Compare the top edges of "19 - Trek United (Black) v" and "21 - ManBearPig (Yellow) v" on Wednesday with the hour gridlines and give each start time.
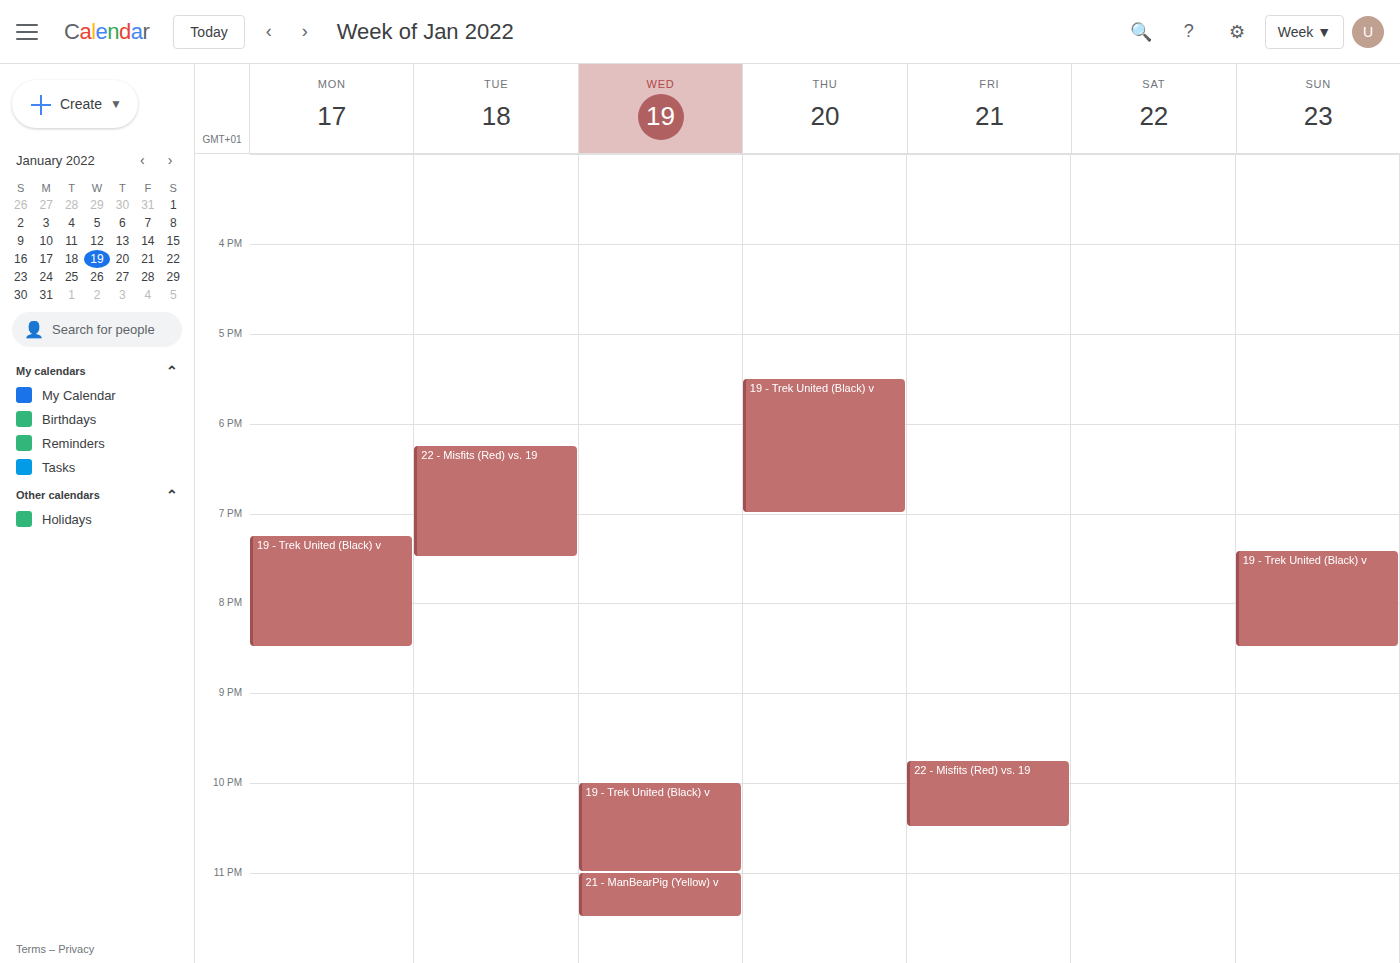
"19 - Trek United (Black) v": 10:00 PM, exactly on the 10 PM line. "21 - ManBearPig (Yellow) v": 11:00 PM, exactly on the 11 PM line.